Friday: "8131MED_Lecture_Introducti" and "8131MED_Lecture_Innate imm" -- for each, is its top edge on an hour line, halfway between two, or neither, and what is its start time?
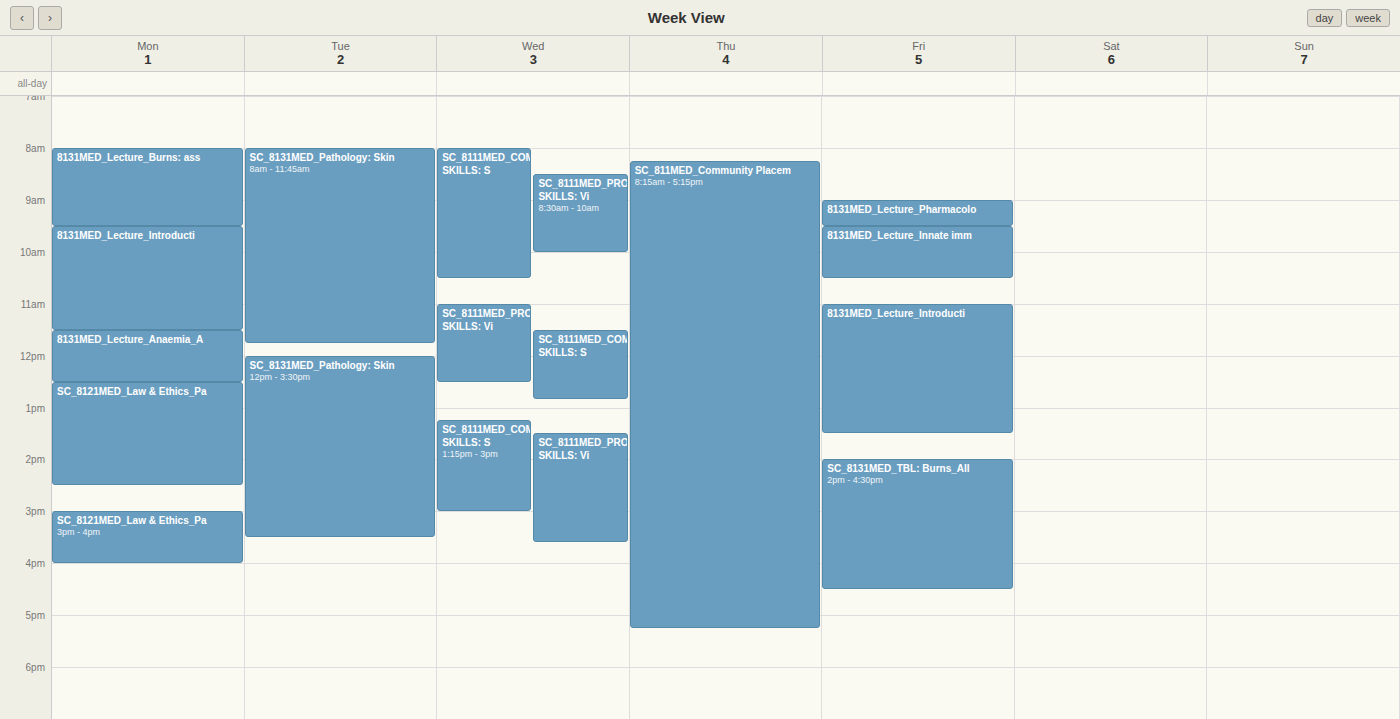
"8131MED_Lecture_Introducti": 11:00 AM, exactly on the 11 AM line. "8131MED_Lecture_Innate imm": 9:30 AM, halfway between the 9 AM and 10 AM lines.